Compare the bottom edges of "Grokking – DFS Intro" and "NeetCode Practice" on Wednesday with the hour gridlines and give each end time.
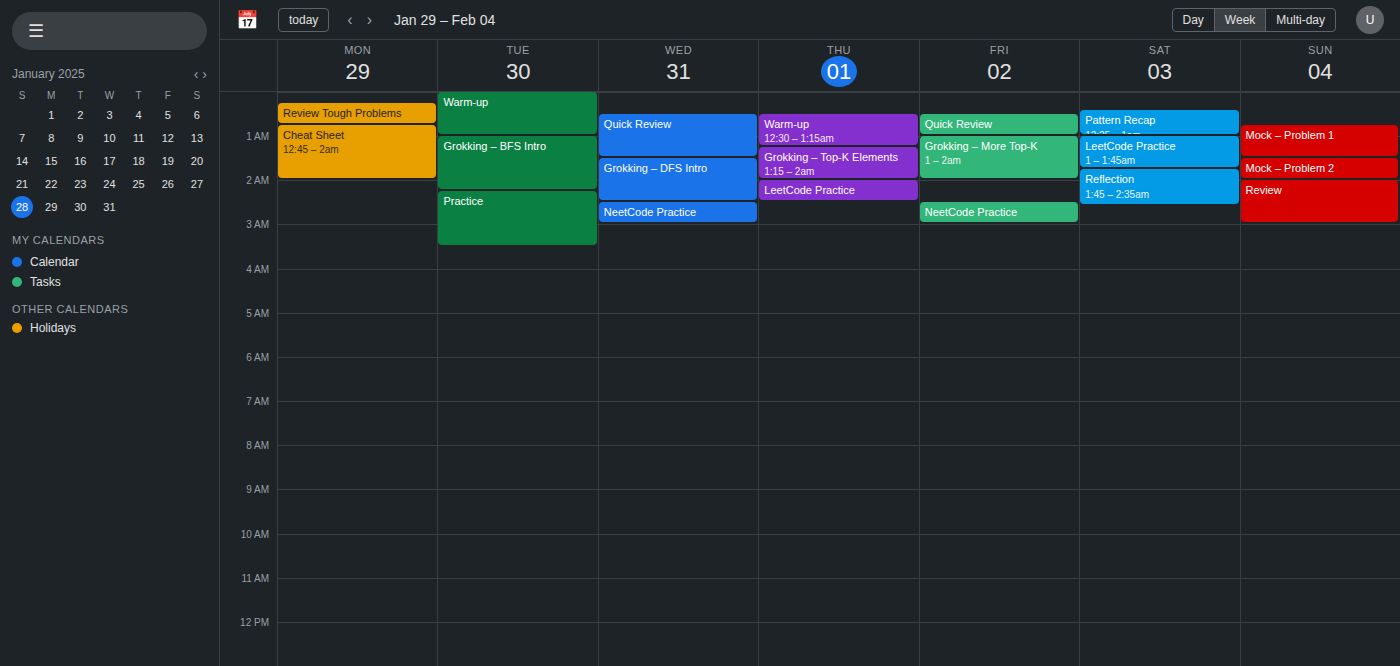
"Grokking – DFS Intro": 2:30 AM, halfway between the 2 AM and 3 AM lines. "NeetCode Practice": 3:00 AM, exactly on the 3 AM line.